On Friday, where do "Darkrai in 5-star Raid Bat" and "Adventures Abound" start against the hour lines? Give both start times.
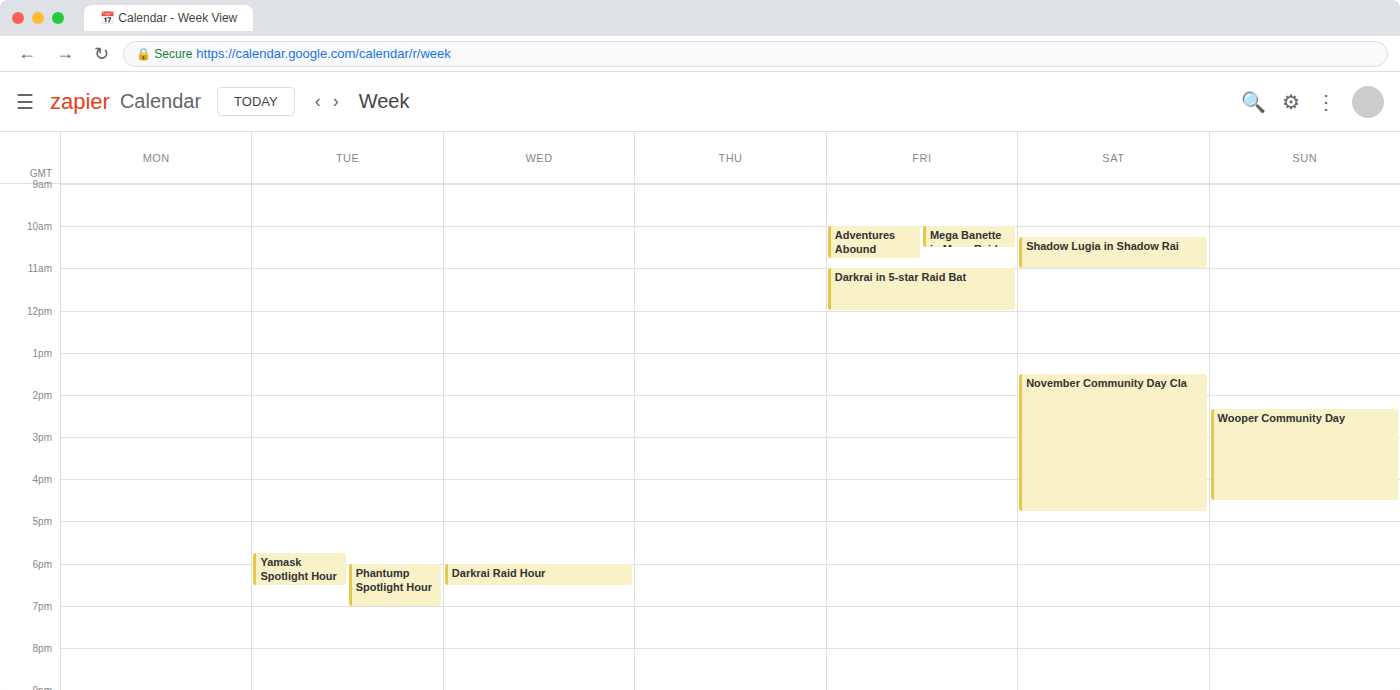
"Darkrai in 5-star Raid Bat": 11:00 AM, exactly on the 11 AM line. "Adventures Abound": 10:00 AM, exactly on the 10 AM line.